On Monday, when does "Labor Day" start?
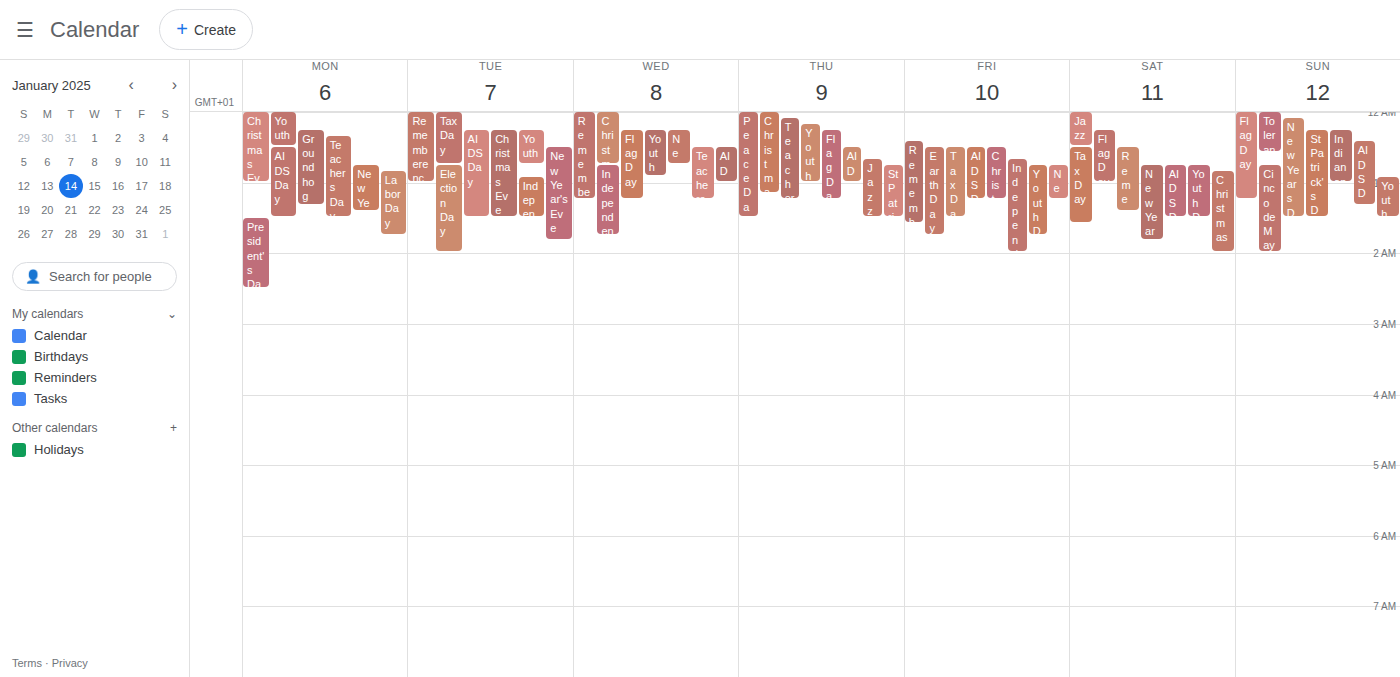
12:50 AM